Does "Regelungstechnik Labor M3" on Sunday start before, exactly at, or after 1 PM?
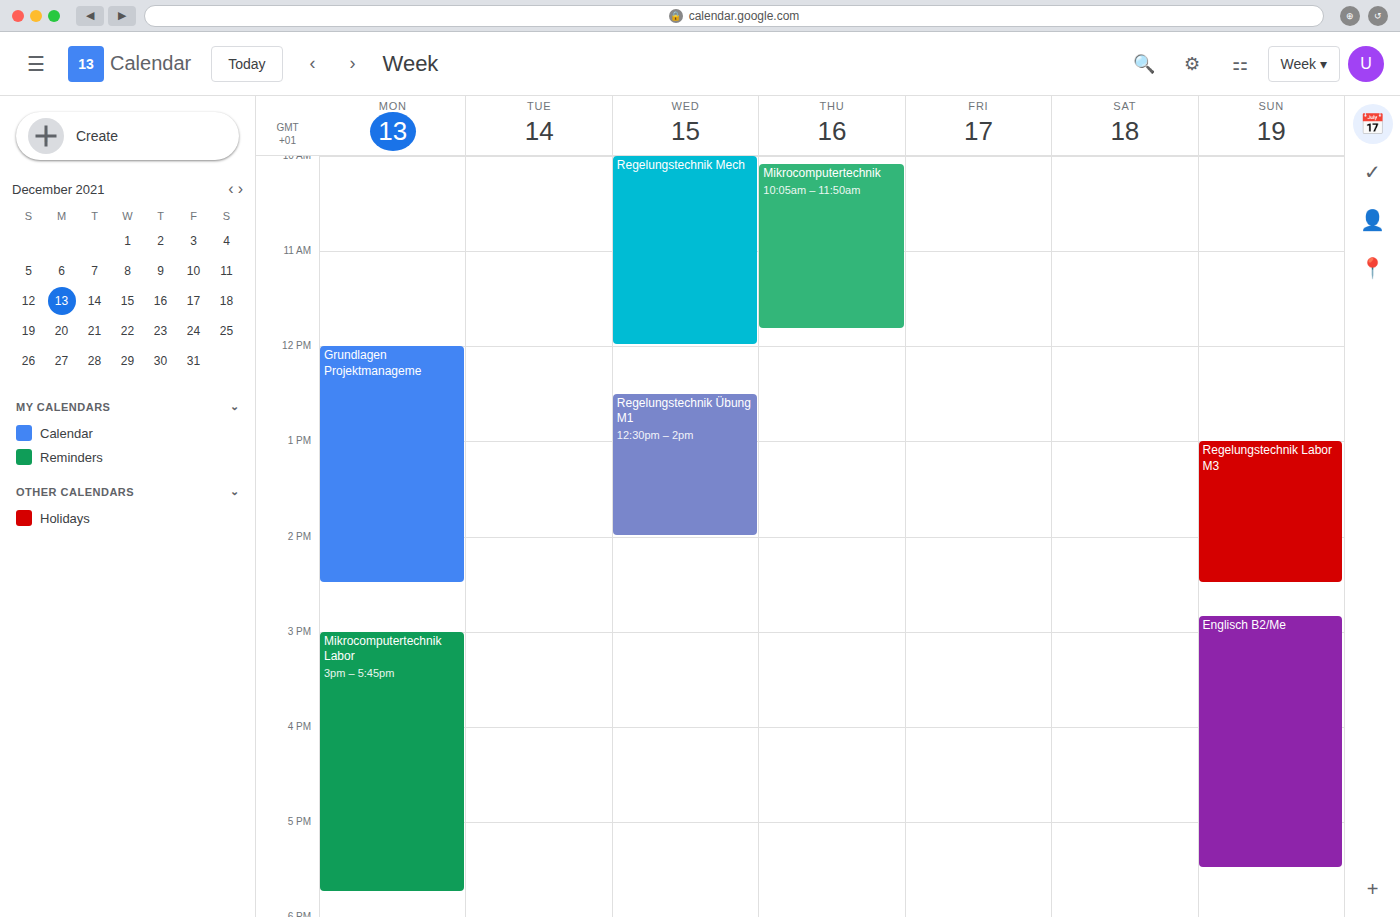
1:00 PM -- exactly at 1 PM, on the 1 PM line.